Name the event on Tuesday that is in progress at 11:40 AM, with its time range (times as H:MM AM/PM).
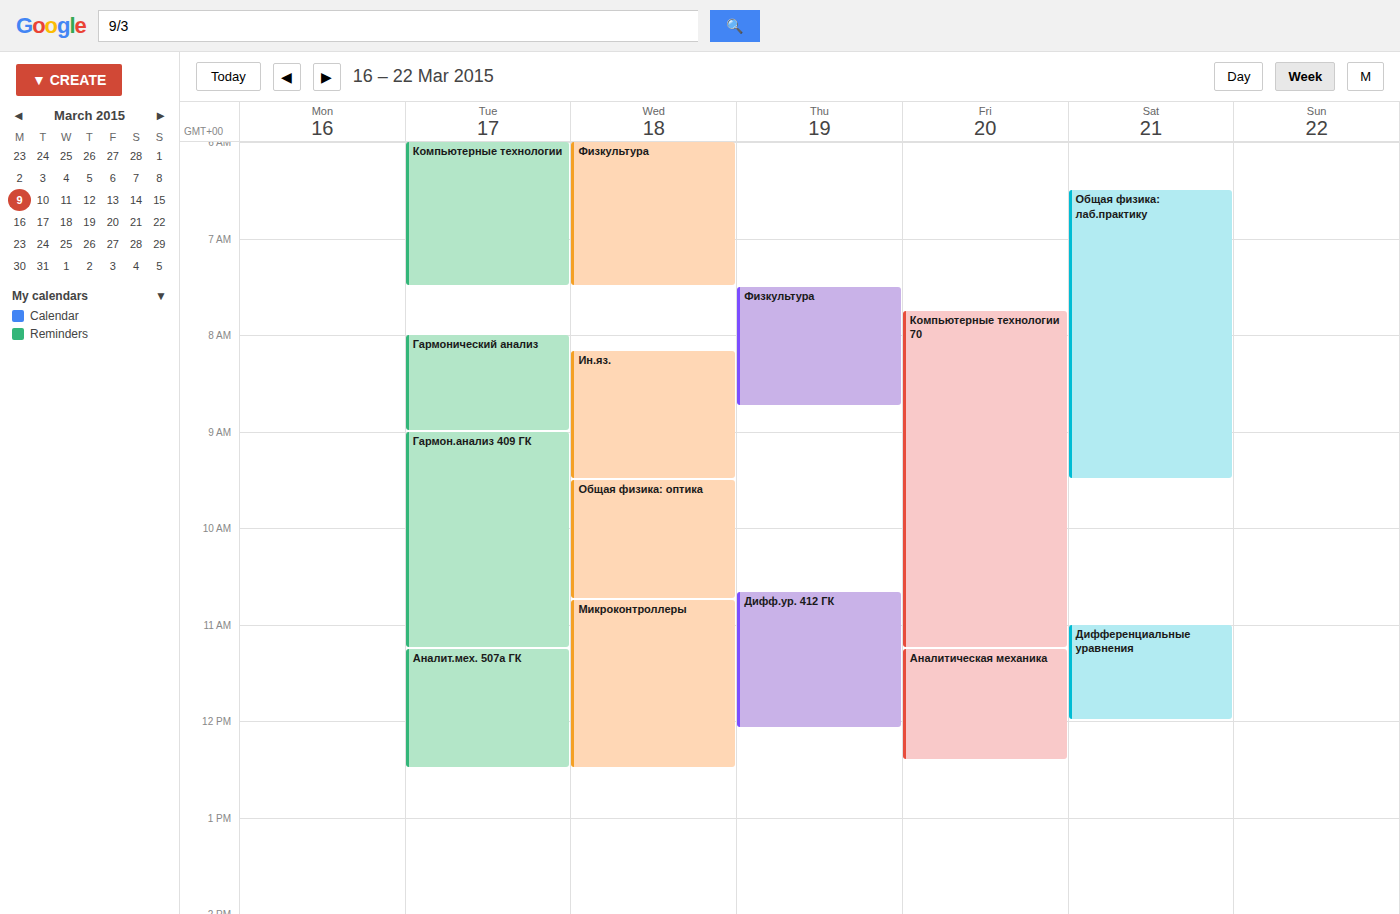
"Аналит.мех. 507а ГК", 11:15 AM to 12:30 PM